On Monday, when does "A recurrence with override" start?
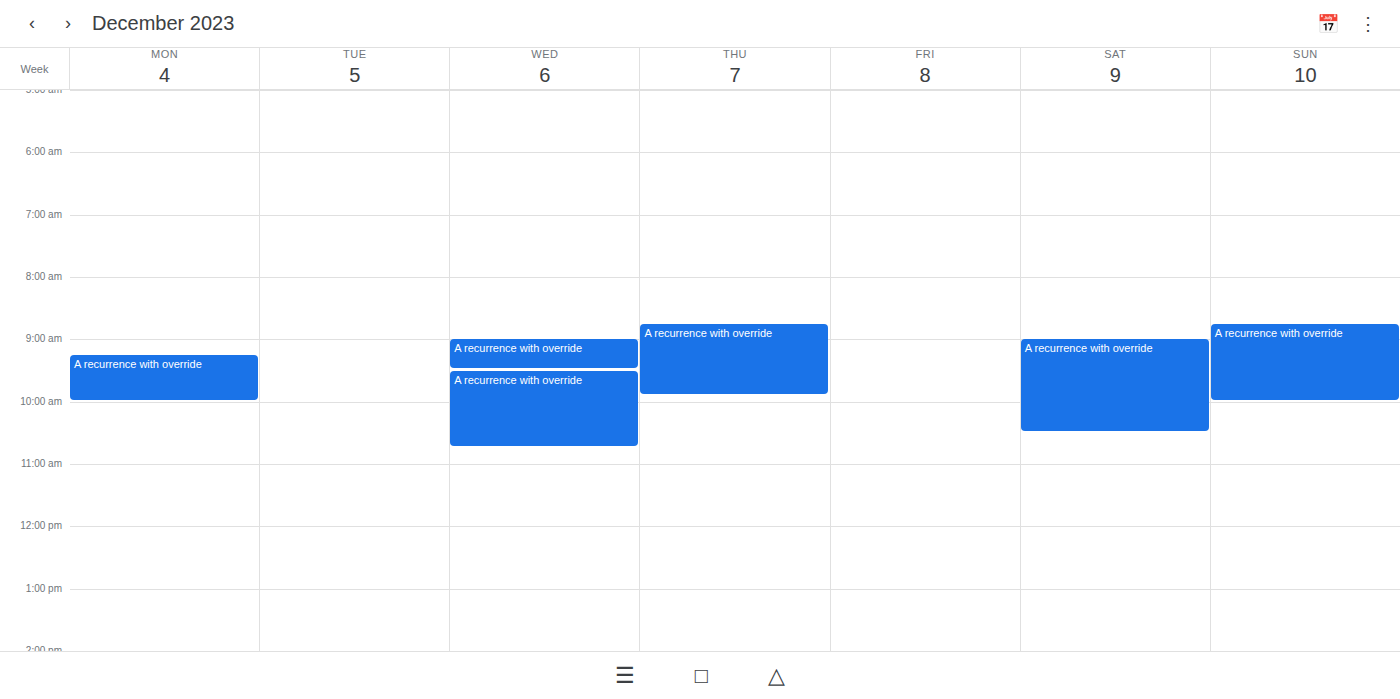
9:15 AM